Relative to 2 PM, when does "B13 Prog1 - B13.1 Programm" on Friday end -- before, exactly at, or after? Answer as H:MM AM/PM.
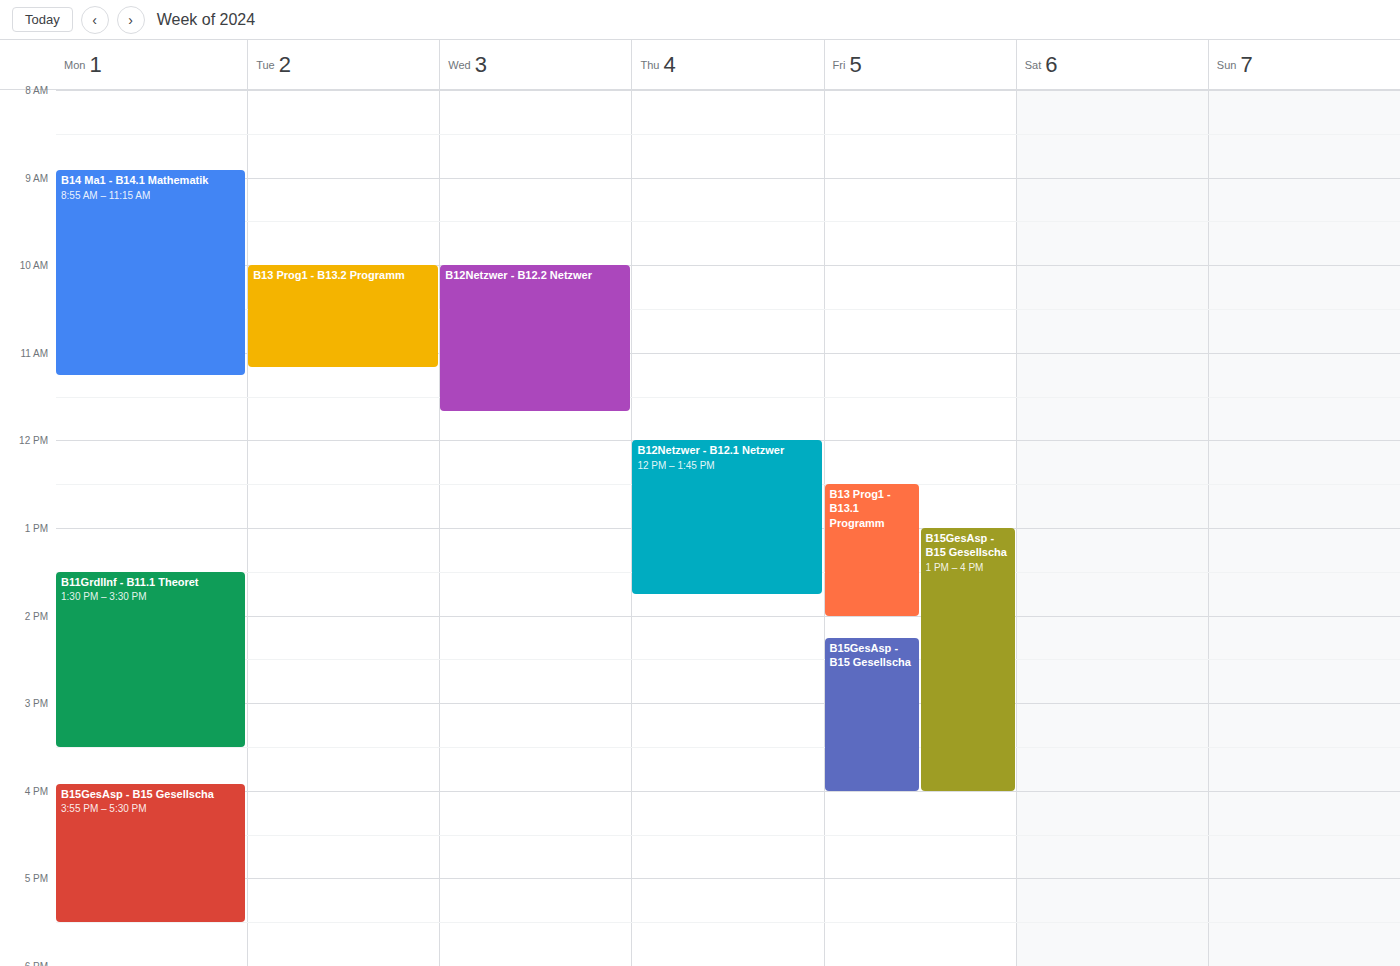
2:00 PM -- exactly at 2 PM, on the 2 PM line.